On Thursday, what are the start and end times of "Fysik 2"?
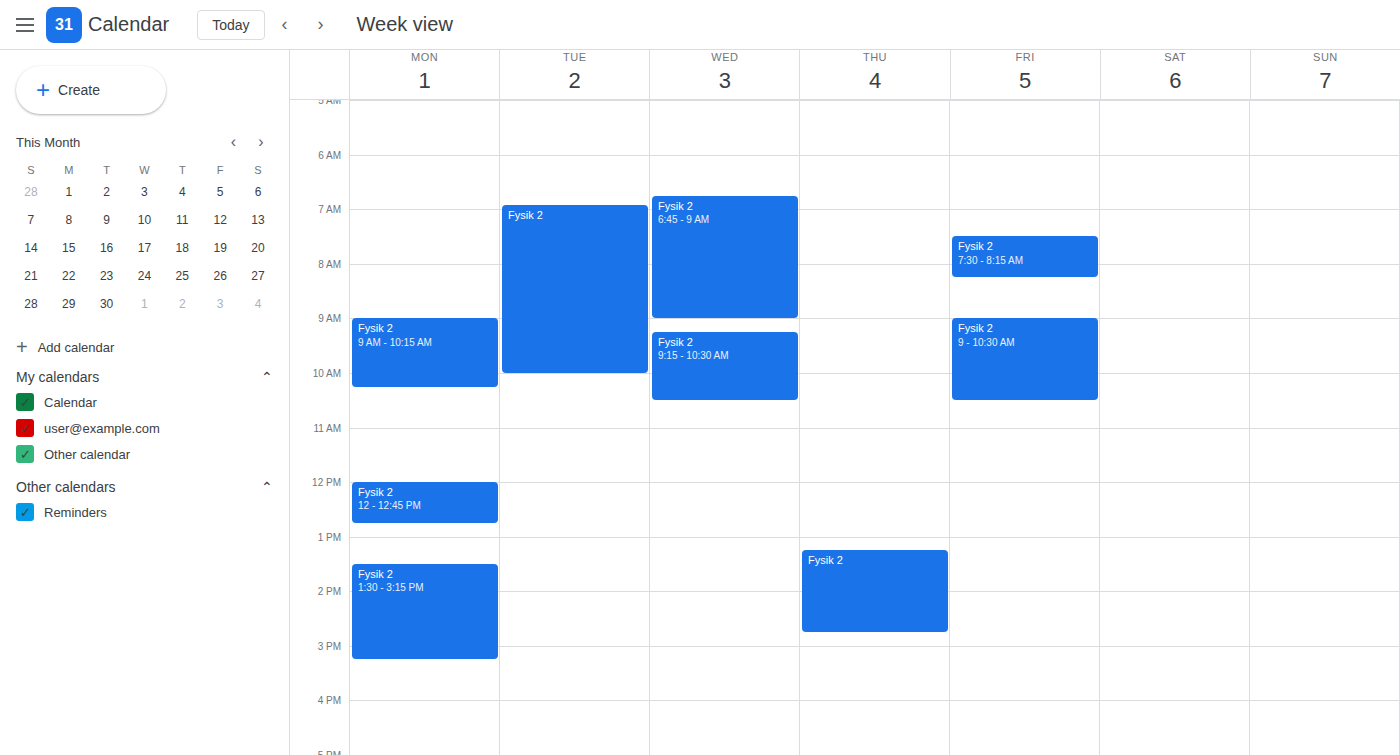
1:15 PM to 2:45 PM